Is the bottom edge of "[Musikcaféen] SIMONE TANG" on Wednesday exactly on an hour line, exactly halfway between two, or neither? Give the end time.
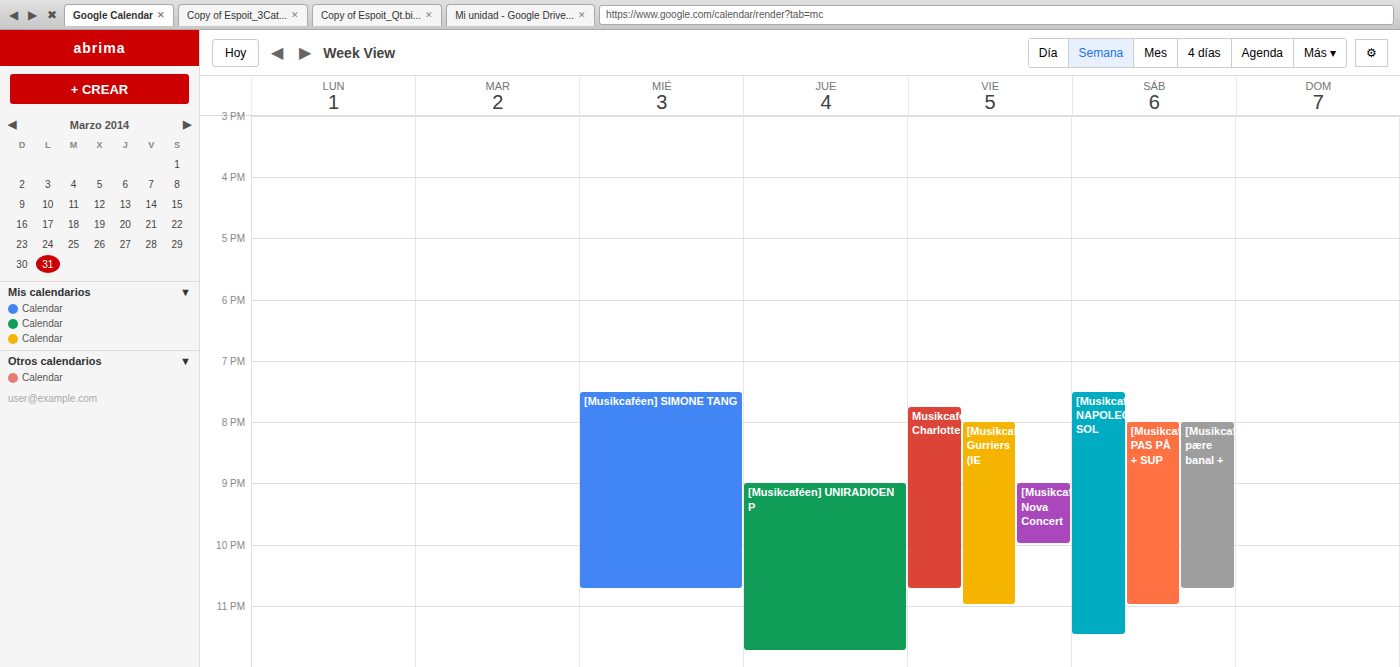
10:45 PM -- neither: three quarters of the way from the 10 PM line to the 11 PM line.